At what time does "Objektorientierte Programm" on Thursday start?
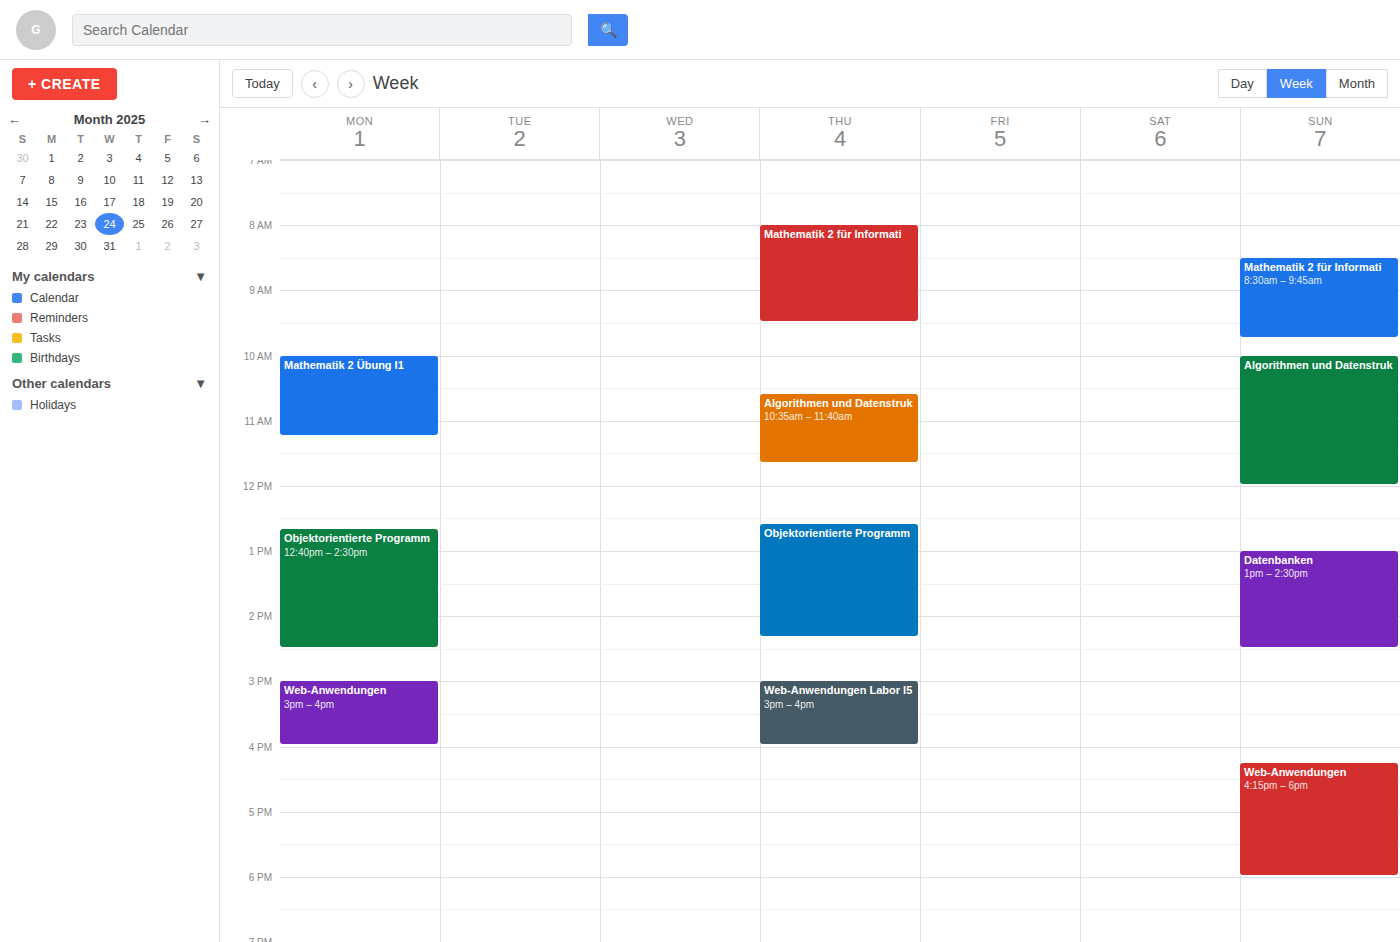
12:35 PM